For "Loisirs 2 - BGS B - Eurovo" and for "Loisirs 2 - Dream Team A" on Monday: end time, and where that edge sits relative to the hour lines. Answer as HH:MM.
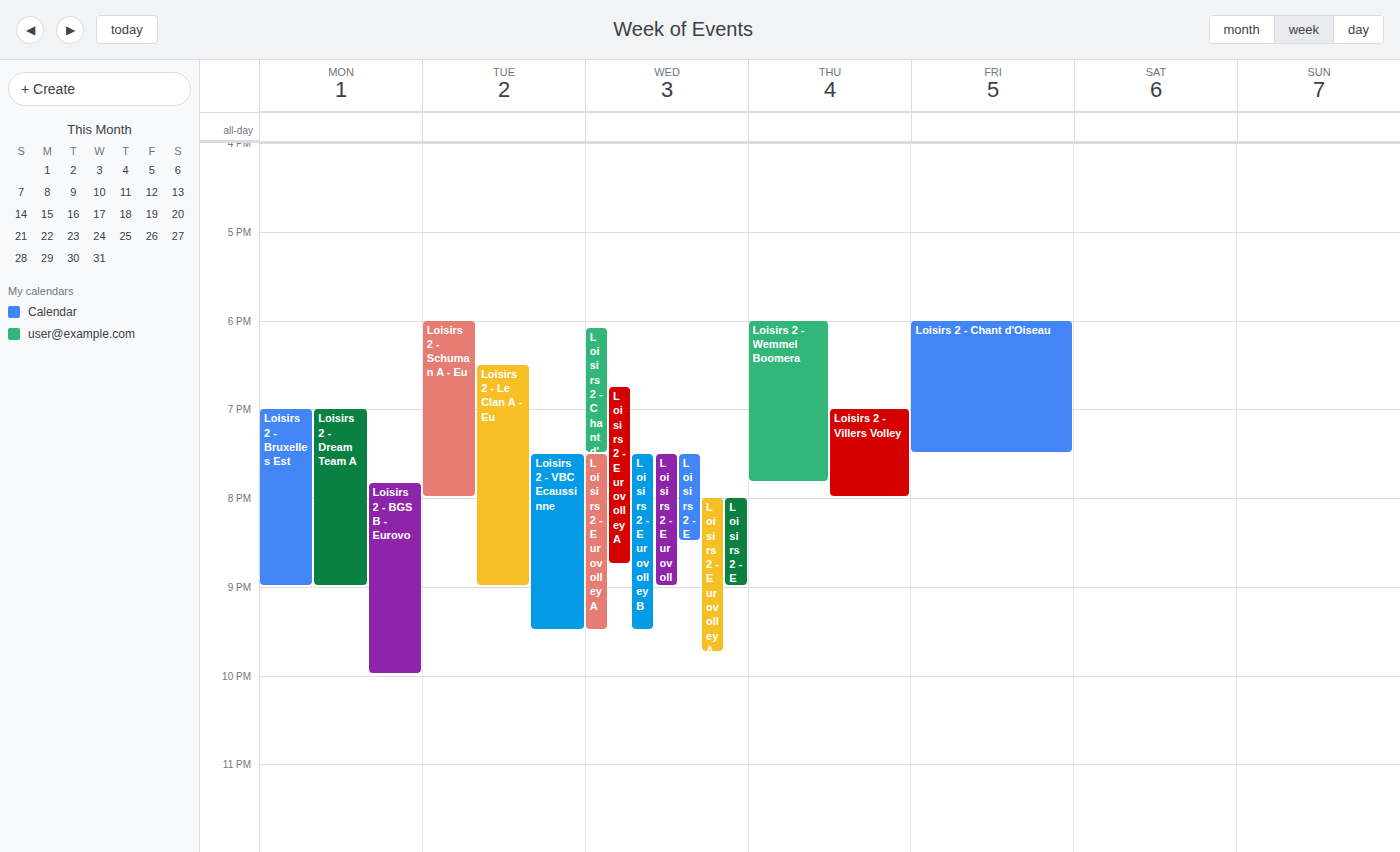
"Loisirs 2 - BGS B - Eurovo": 22:00, exactly on the 22:00 line. "Loisirs 2 - Dream Team A": 21:00, exactly on the 21:00 line.